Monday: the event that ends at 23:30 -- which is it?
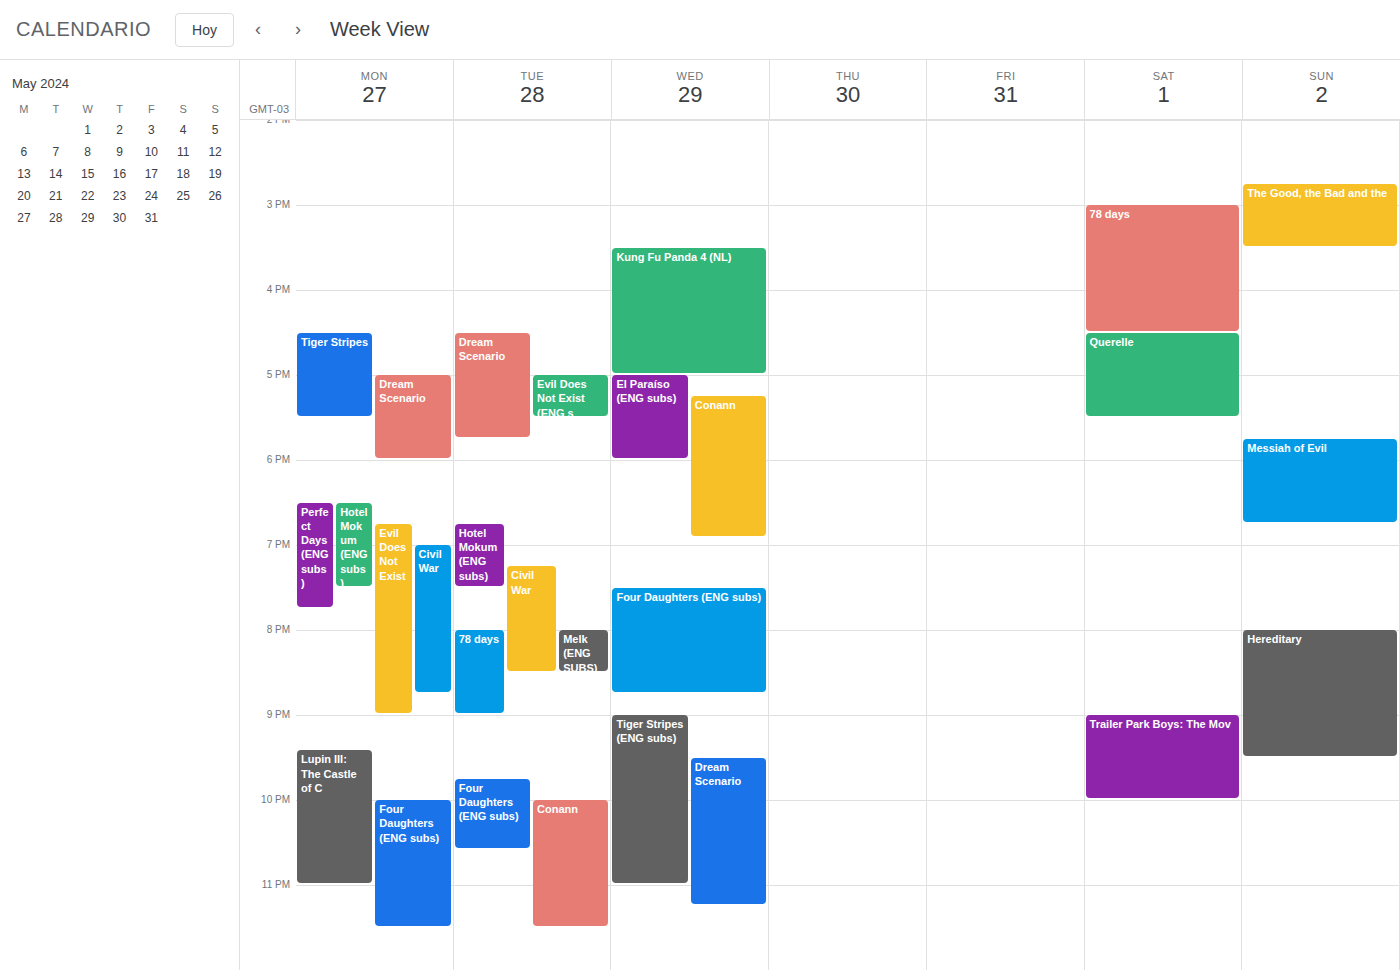
"Four Daughters (ENG subs)"